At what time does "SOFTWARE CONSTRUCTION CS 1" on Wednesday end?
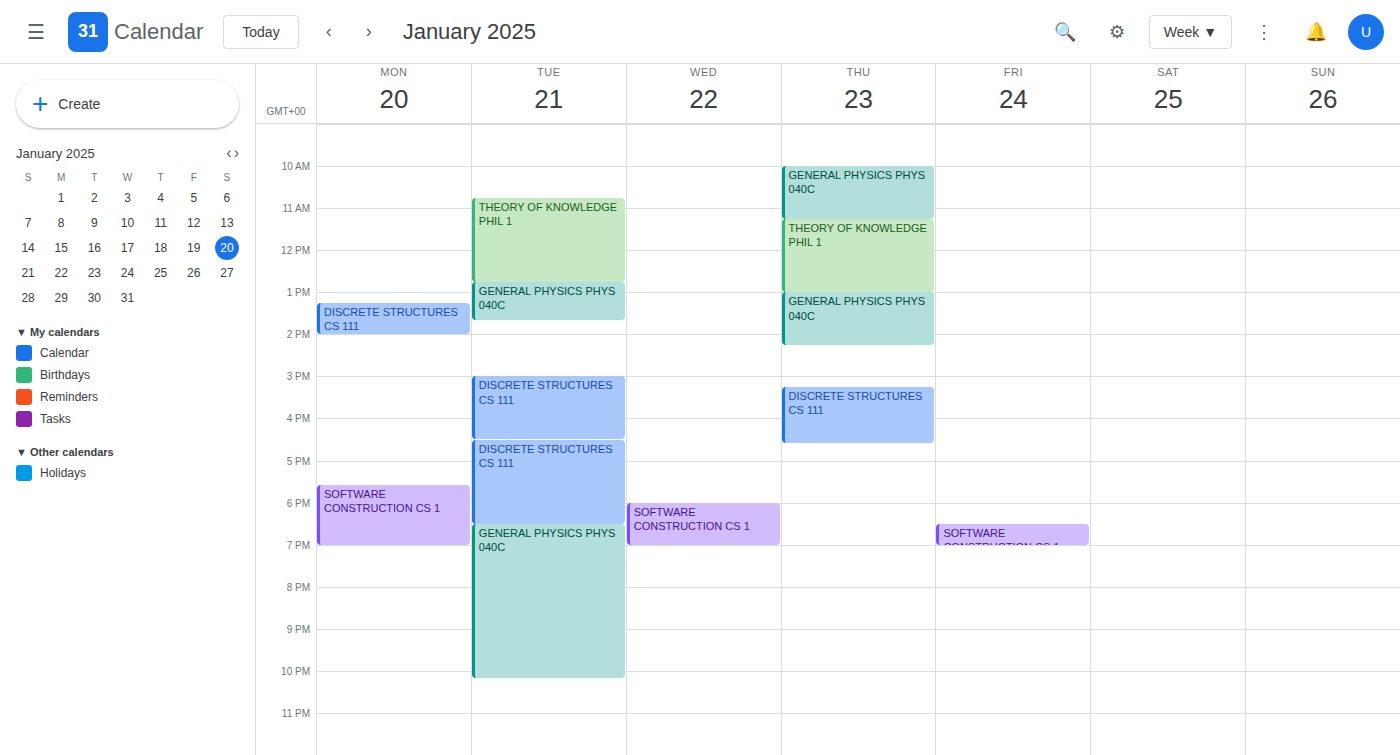
7:00 PM